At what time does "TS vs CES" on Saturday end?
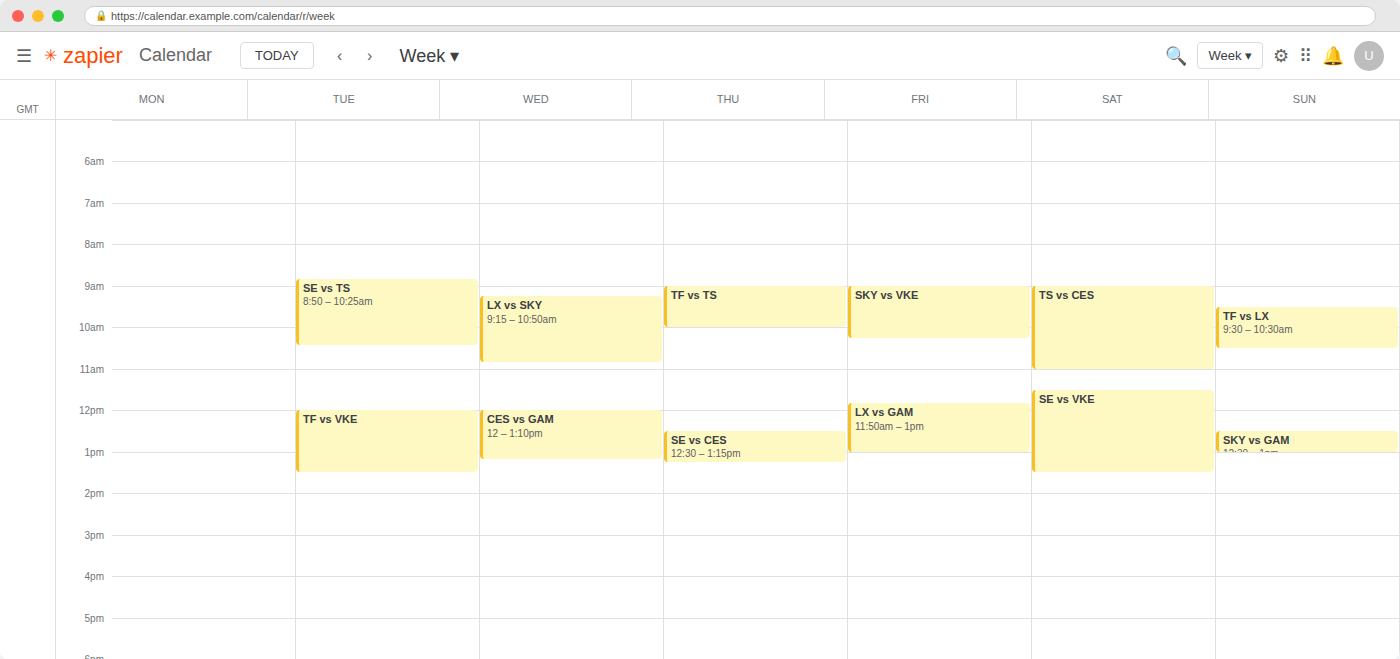
11:00 AM